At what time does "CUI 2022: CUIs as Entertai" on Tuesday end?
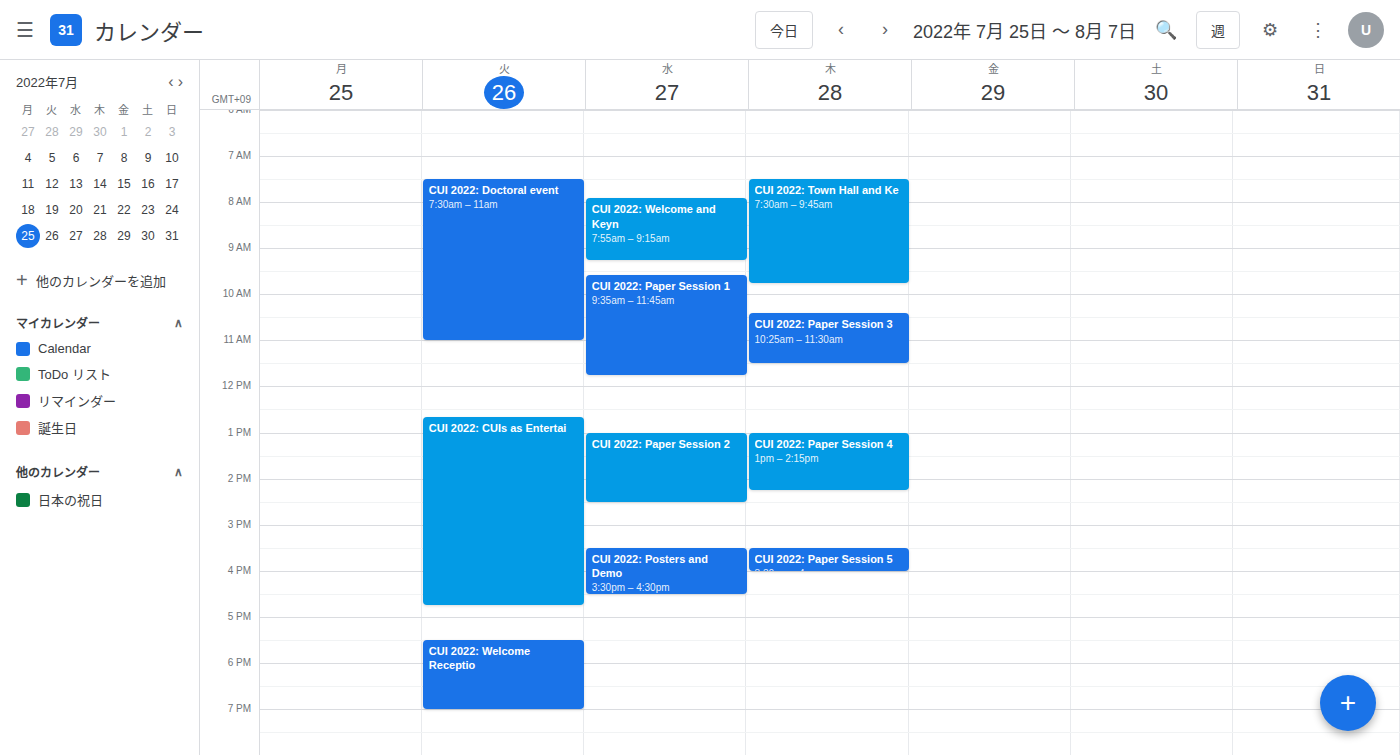
4:45 PM